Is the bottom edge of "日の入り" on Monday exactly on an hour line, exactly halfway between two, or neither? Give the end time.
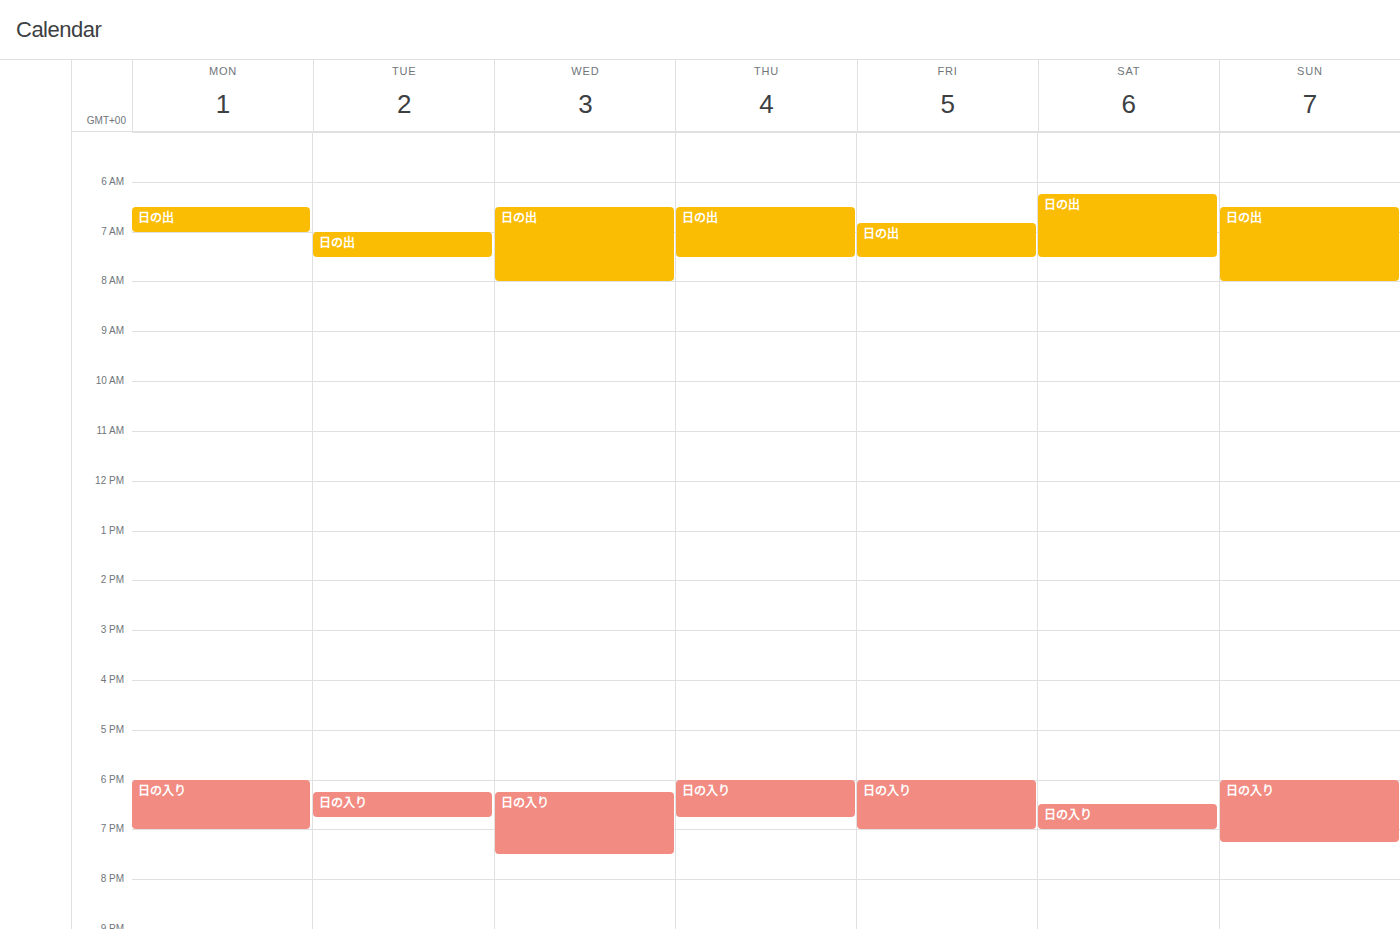
7:00 PM -- exactly on the 7 PM line.